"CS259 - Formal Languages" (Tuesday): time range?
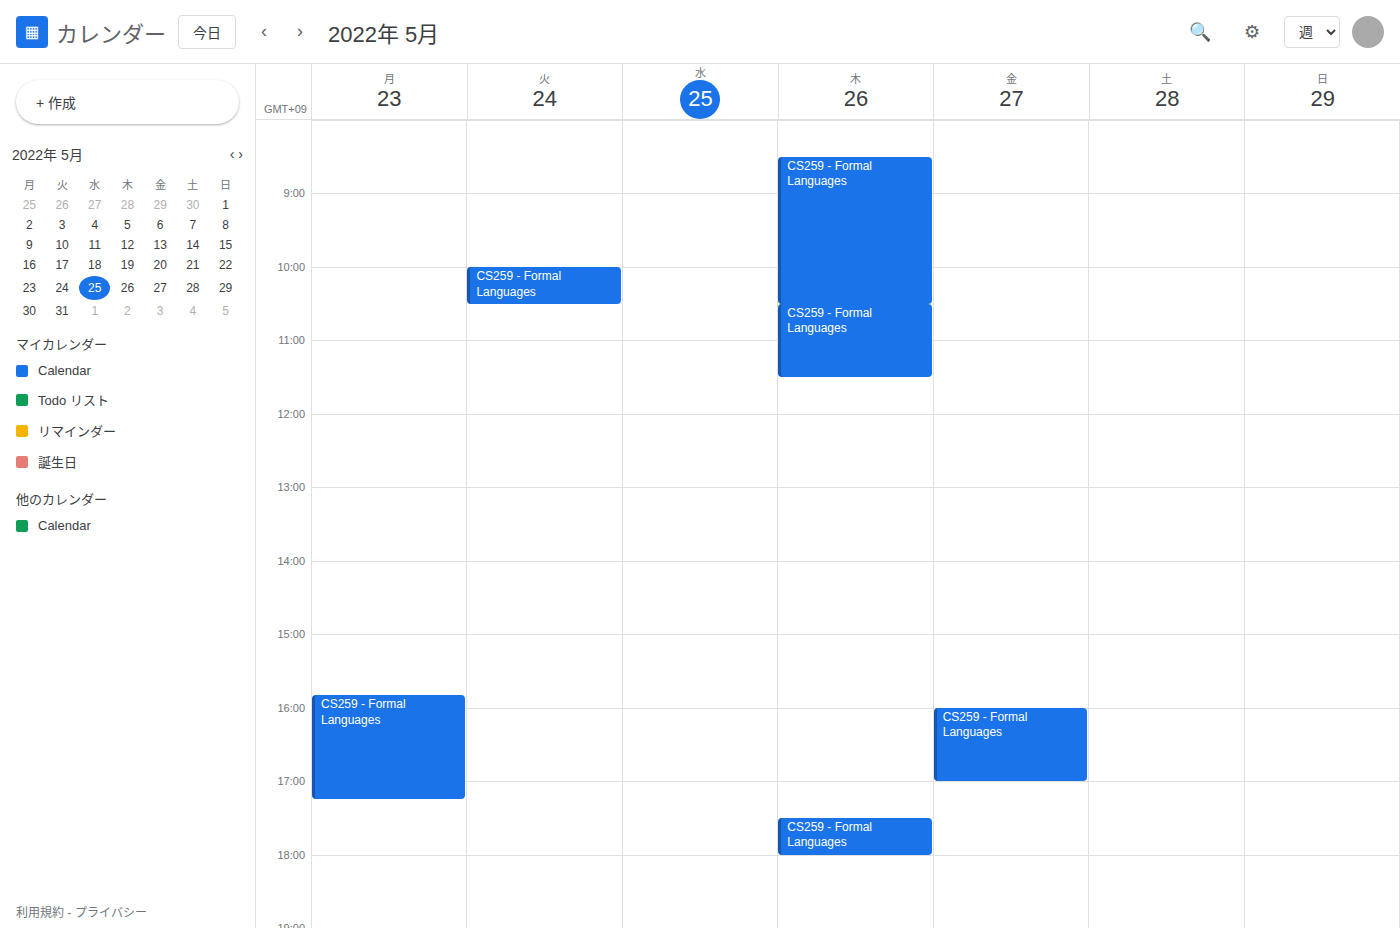
10:00 AM to 10:30 AM